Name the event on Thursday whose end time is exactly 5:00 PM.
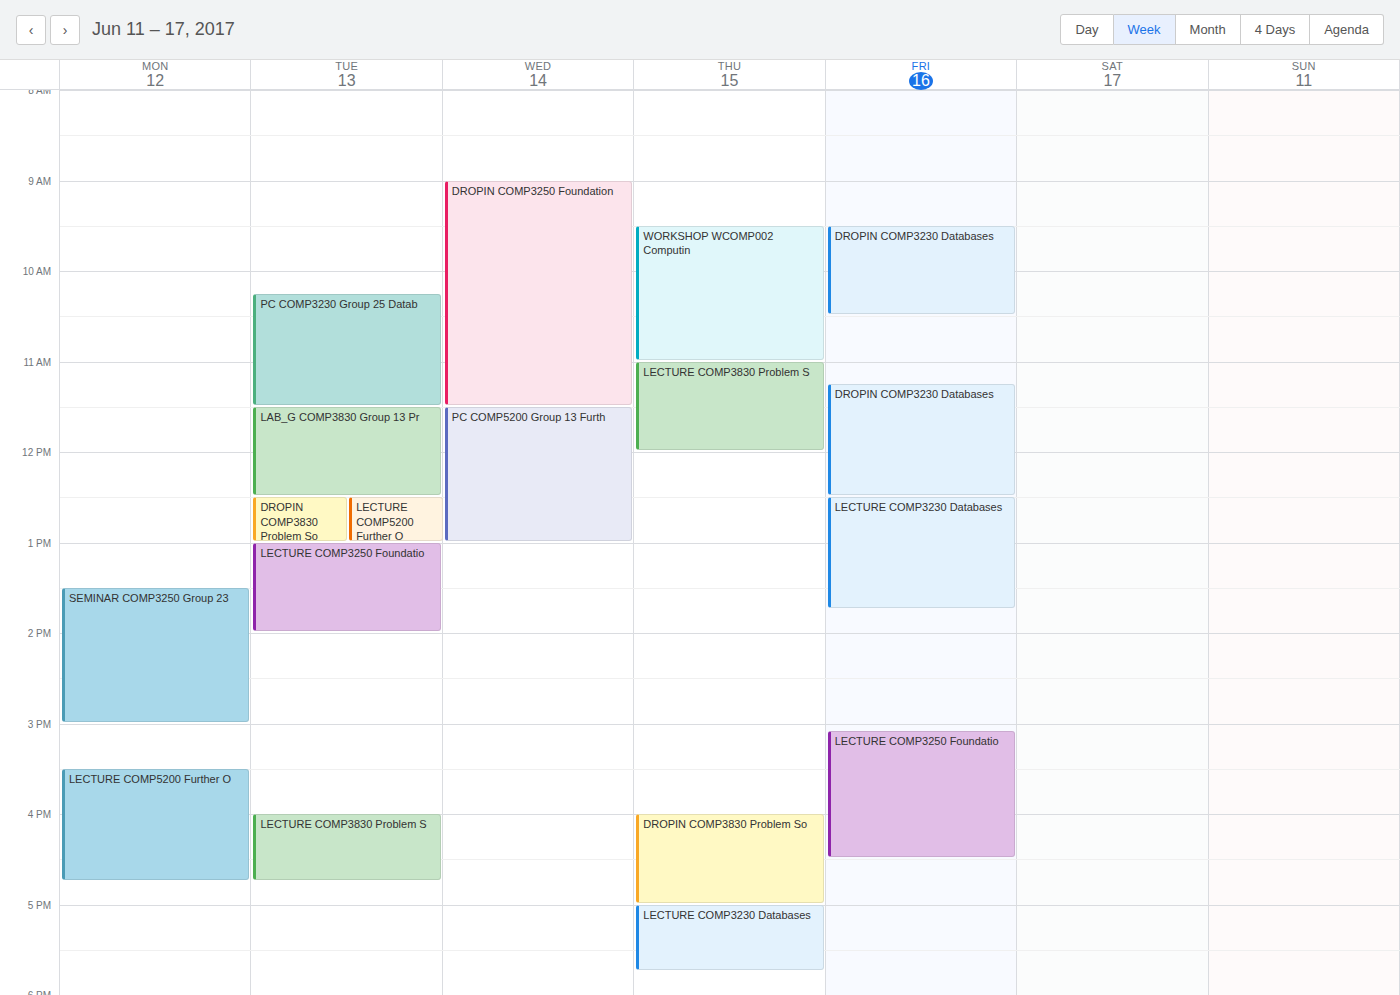
"DROPIN COMP3830 Problem So"